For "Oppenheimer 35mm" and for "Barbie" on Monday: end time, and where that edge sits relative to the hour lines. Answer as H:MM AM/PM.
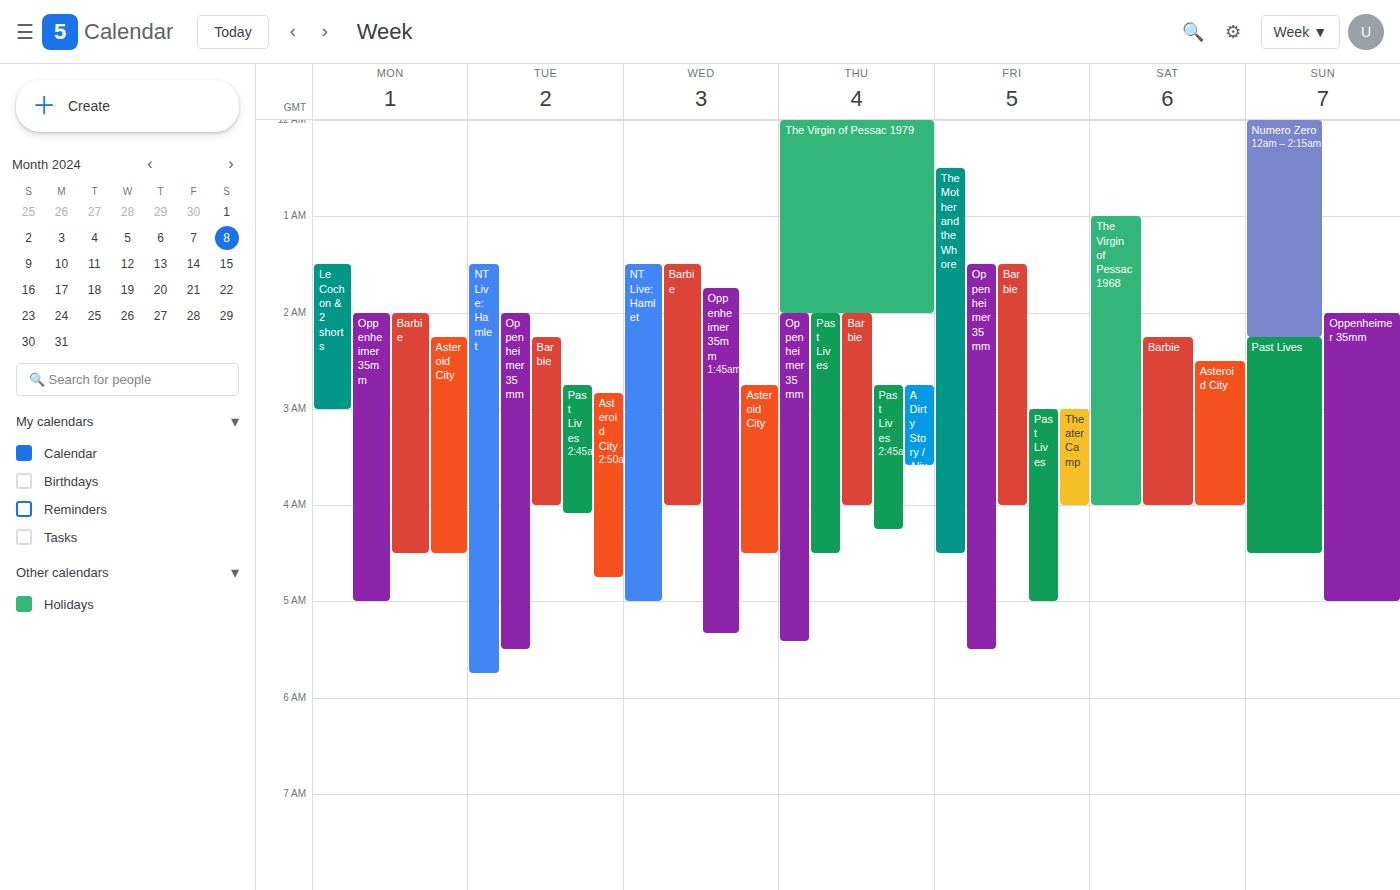
"Oppenheimer 35mm": 5:00 AM, exactly on the 5 AM line. "Barbie": 4:30 AM, halfway between the 4 AM and 5 AM lines.